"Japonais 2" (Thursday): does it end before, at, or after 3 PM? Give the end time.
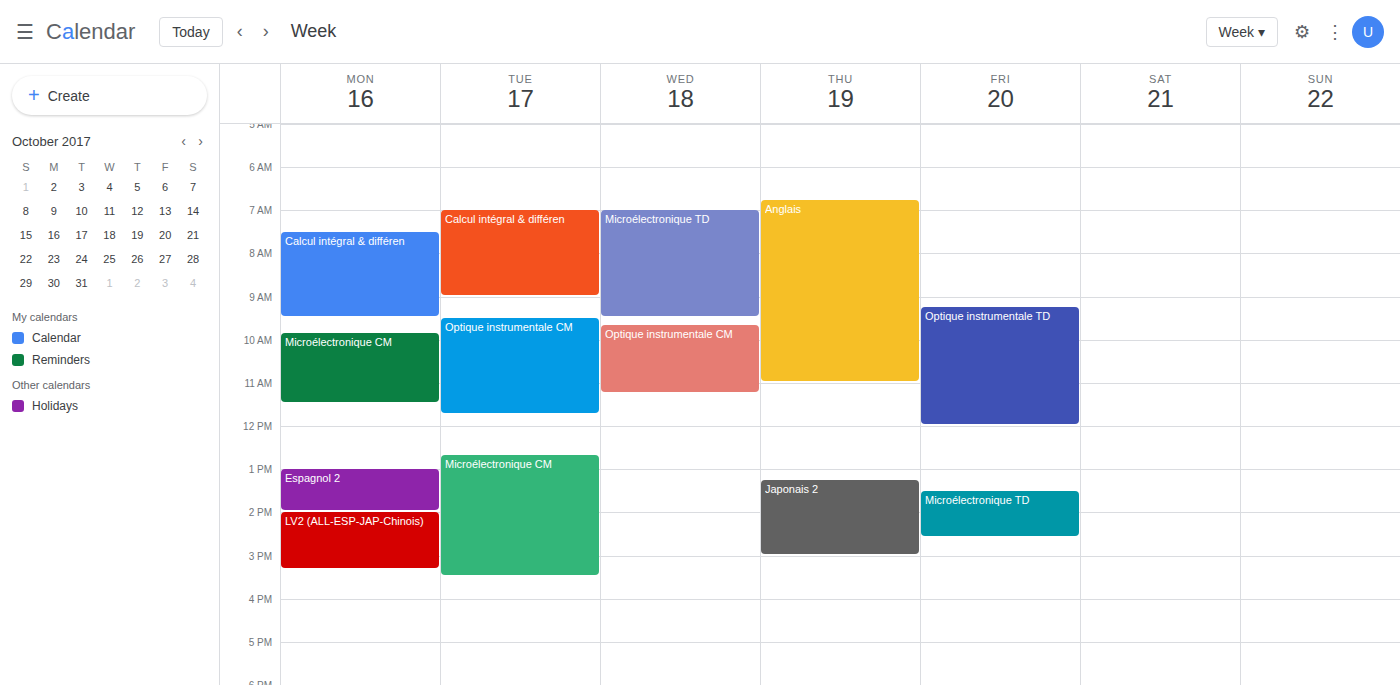
3:00 PM -- exactly at 3 PM, on the 3 PM line.